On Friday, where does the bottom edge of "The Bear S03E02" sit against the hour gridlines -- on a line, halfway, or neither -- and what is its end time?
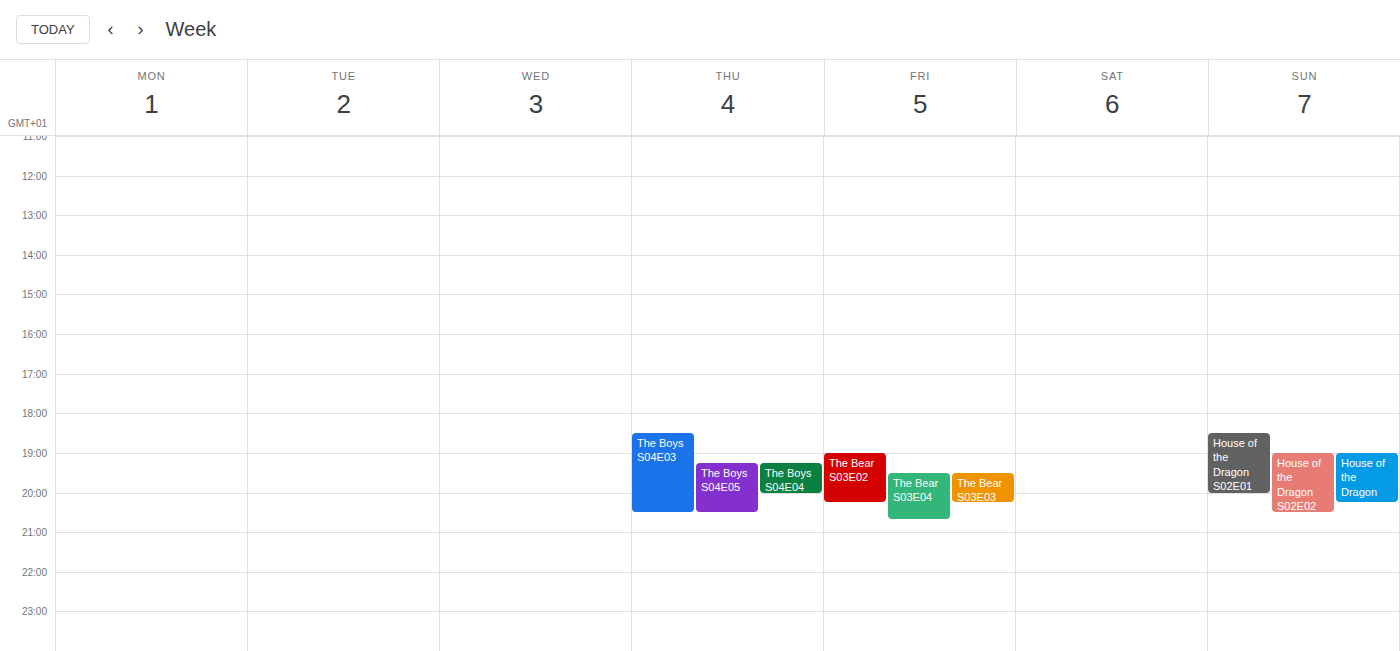
8:15 PM -- neither: a quarter of the way from the 8 PM line to the 9 PM line.